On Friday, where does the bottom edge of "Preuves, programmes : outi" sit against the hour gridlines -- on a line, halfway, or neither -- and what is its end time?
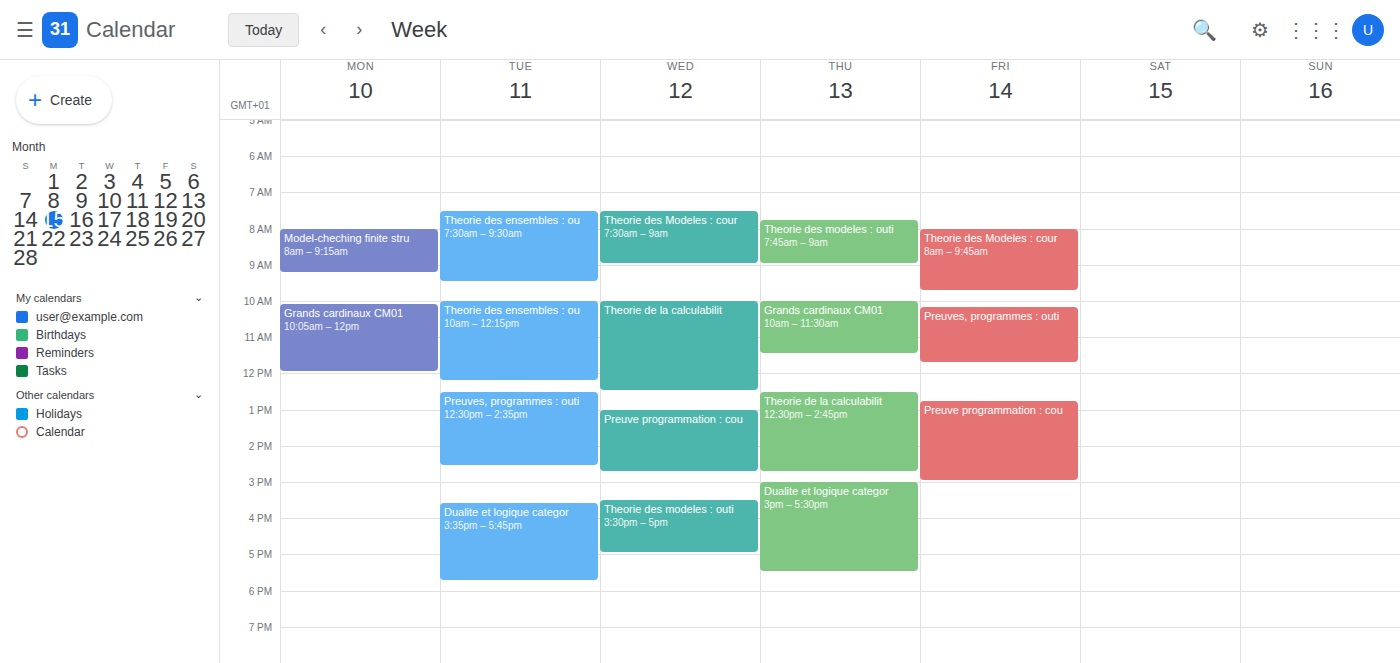
11:45 AM -- neither: three quarters of the way from the 11 AM line to the 12 PM line.